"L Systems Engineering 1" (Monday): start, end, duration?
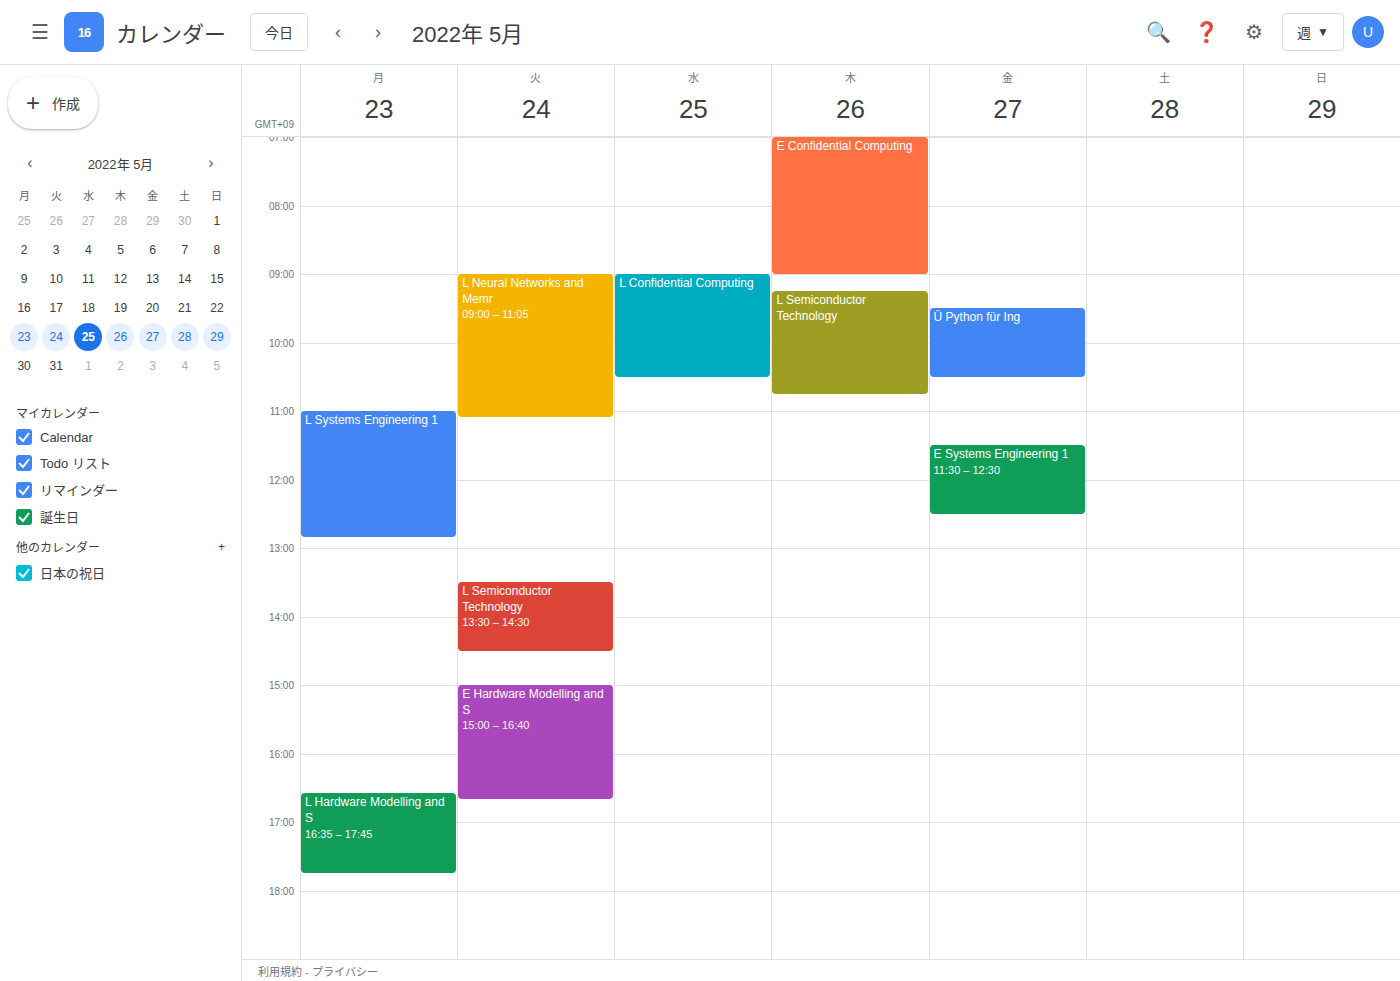
11:00 AM to 12:50 PM, 1 hour 50 minutes